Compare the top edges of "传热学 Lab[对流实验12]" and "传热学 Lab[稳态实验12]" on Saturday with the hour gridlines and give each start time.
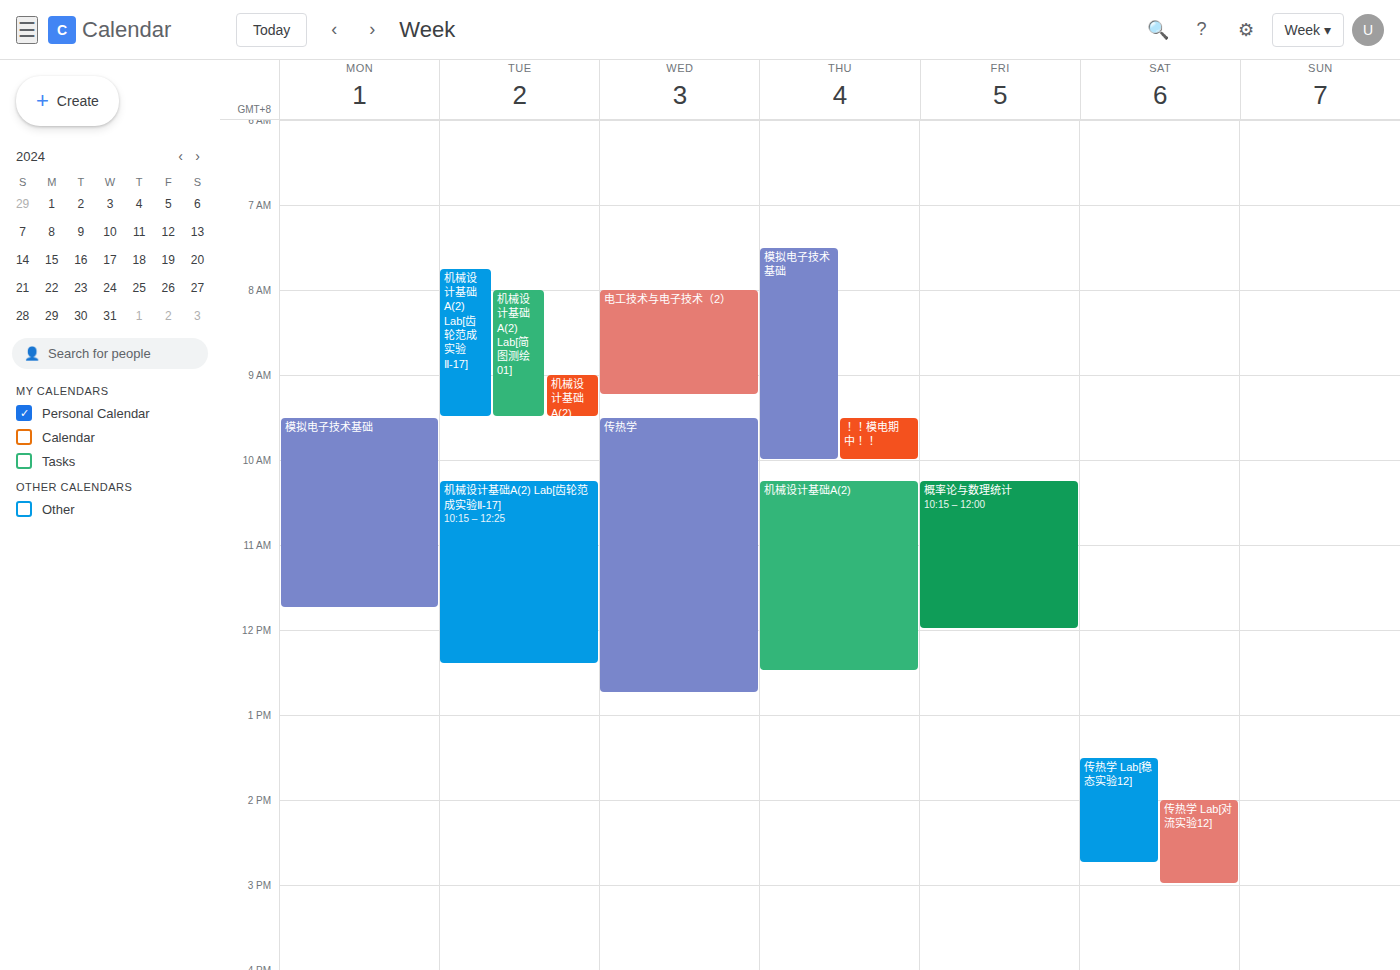
"传热学 Lab[对流实验12]": 2:00 PM, exactly on the 2 PM line. "传热学 Lab[稳态实验12]": 1:30 PM, halfway between the 1 PM and 2 PM lines.